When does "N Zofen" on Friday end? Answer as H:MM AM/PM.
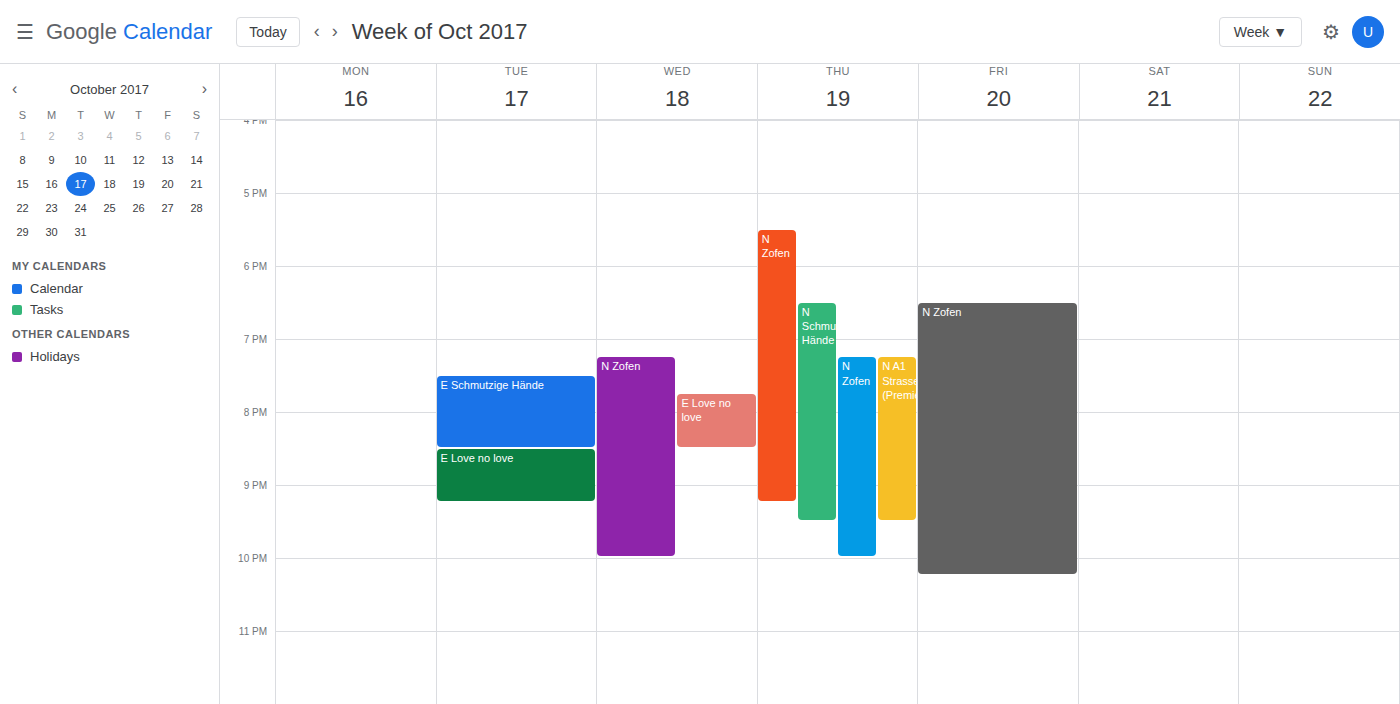
10:15 PM